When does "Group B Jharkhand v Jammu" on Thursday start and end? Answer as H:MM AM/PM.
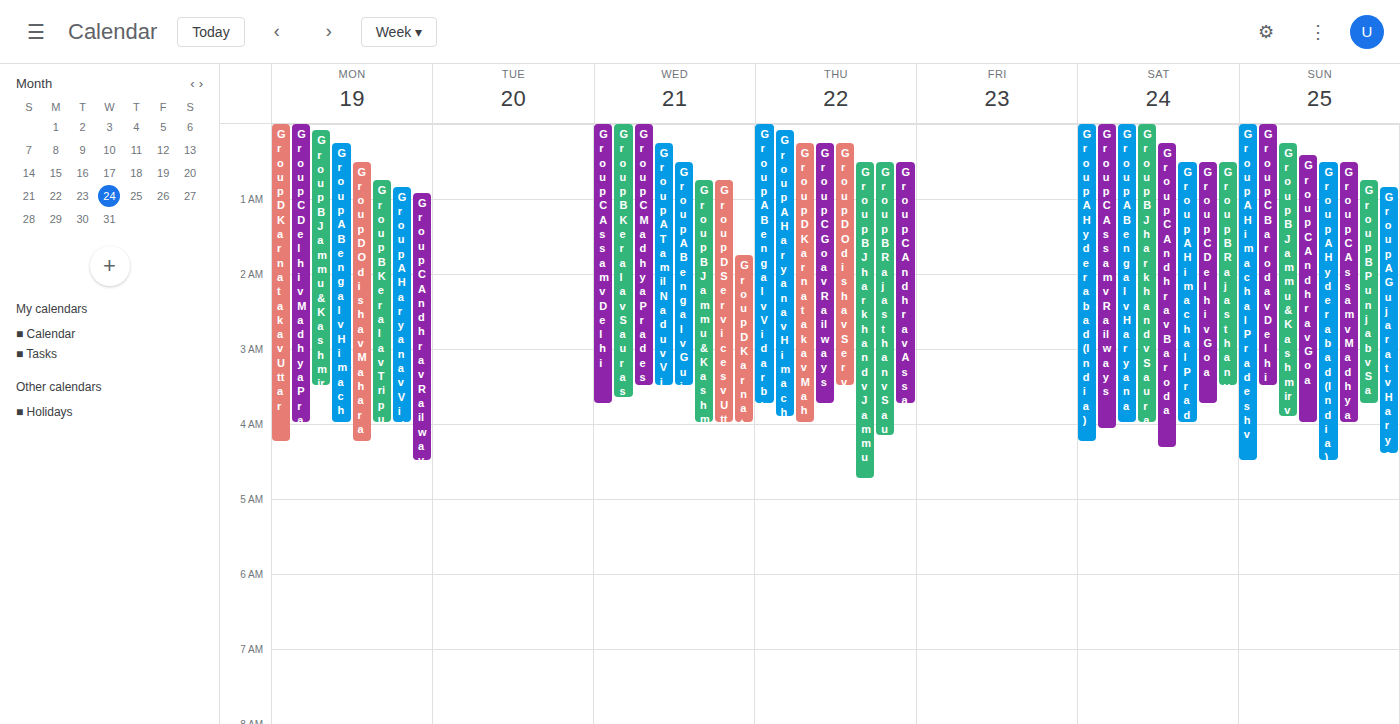
12:30 AM to 4:45 AM